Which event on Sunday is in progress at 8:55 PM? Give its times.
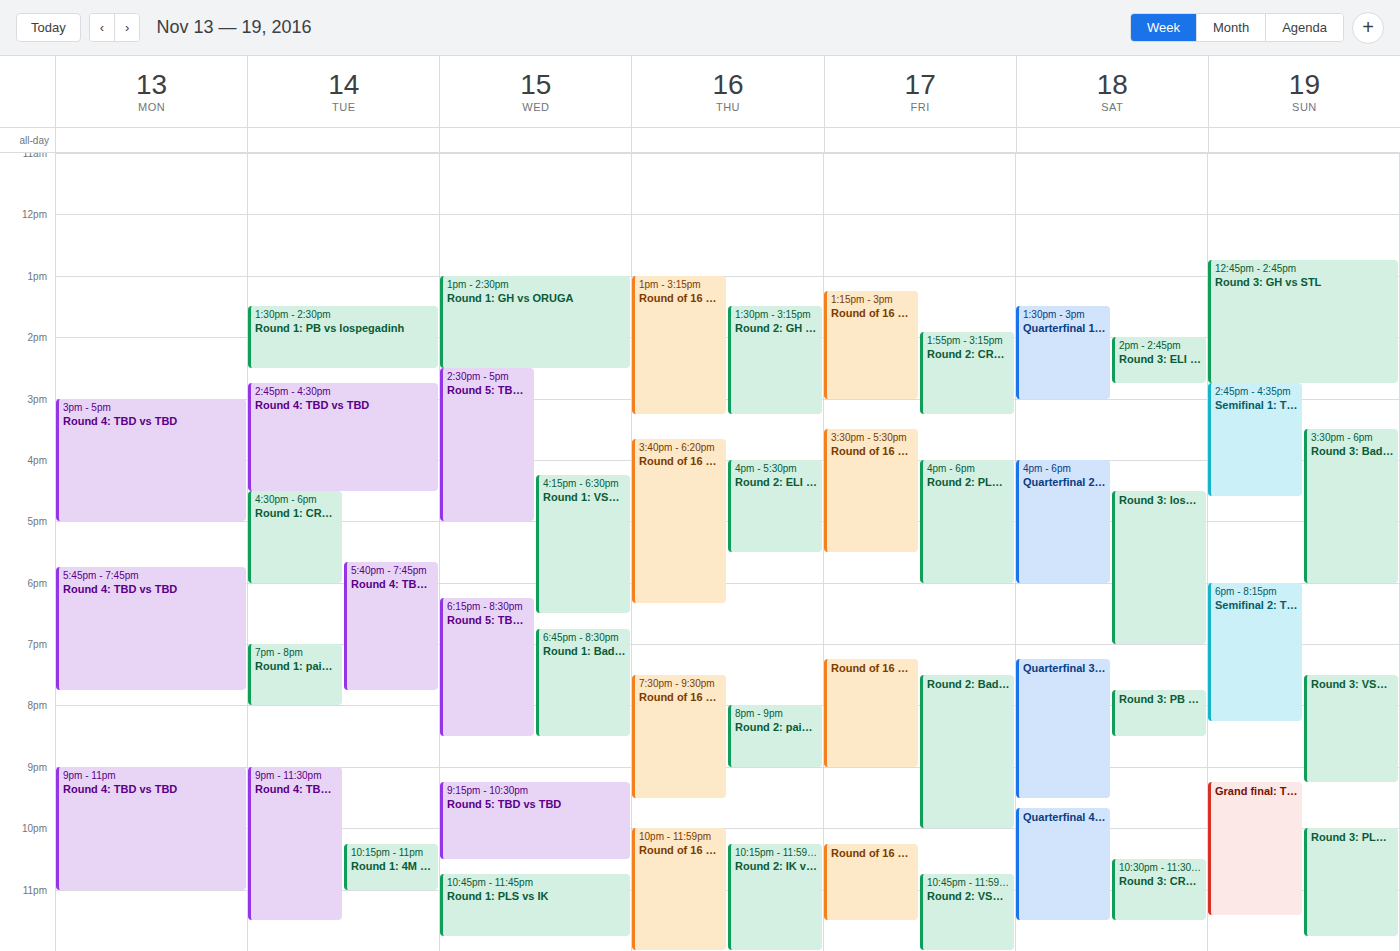
"Round 3: VSC vs 4M", 7:30 PM to 9:15 PM